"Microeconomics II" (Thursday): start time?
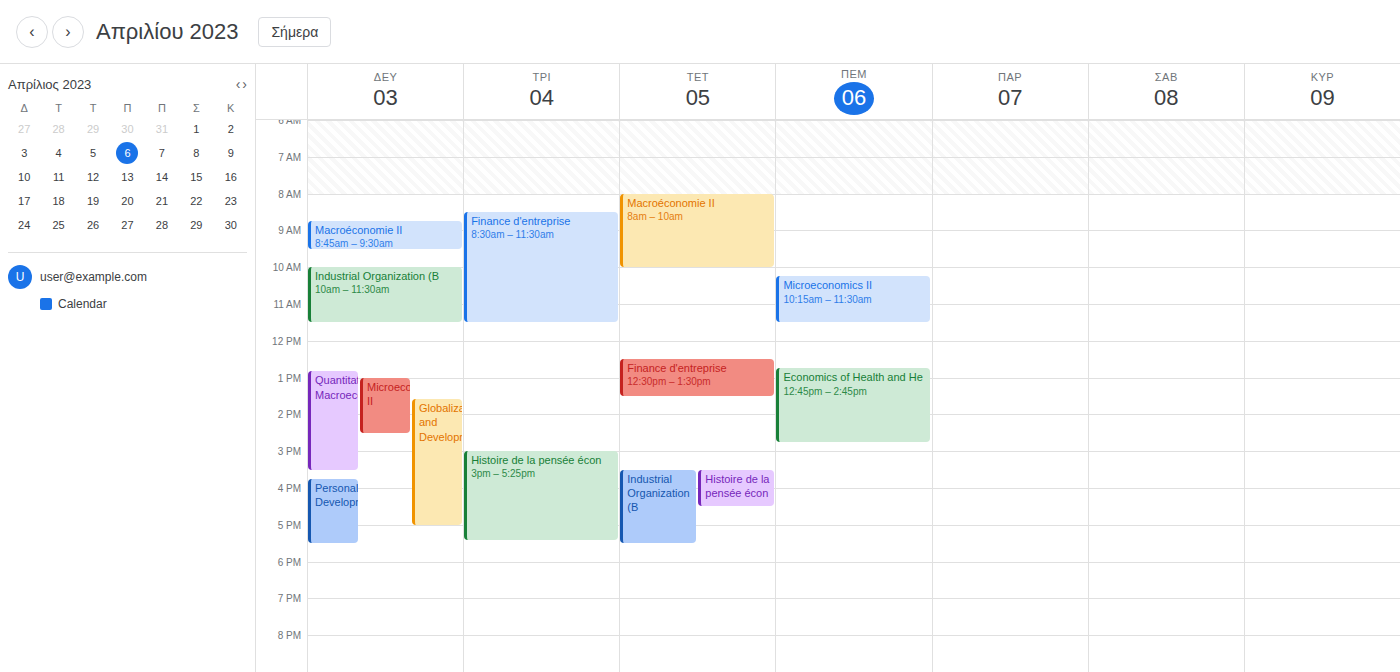
10:15